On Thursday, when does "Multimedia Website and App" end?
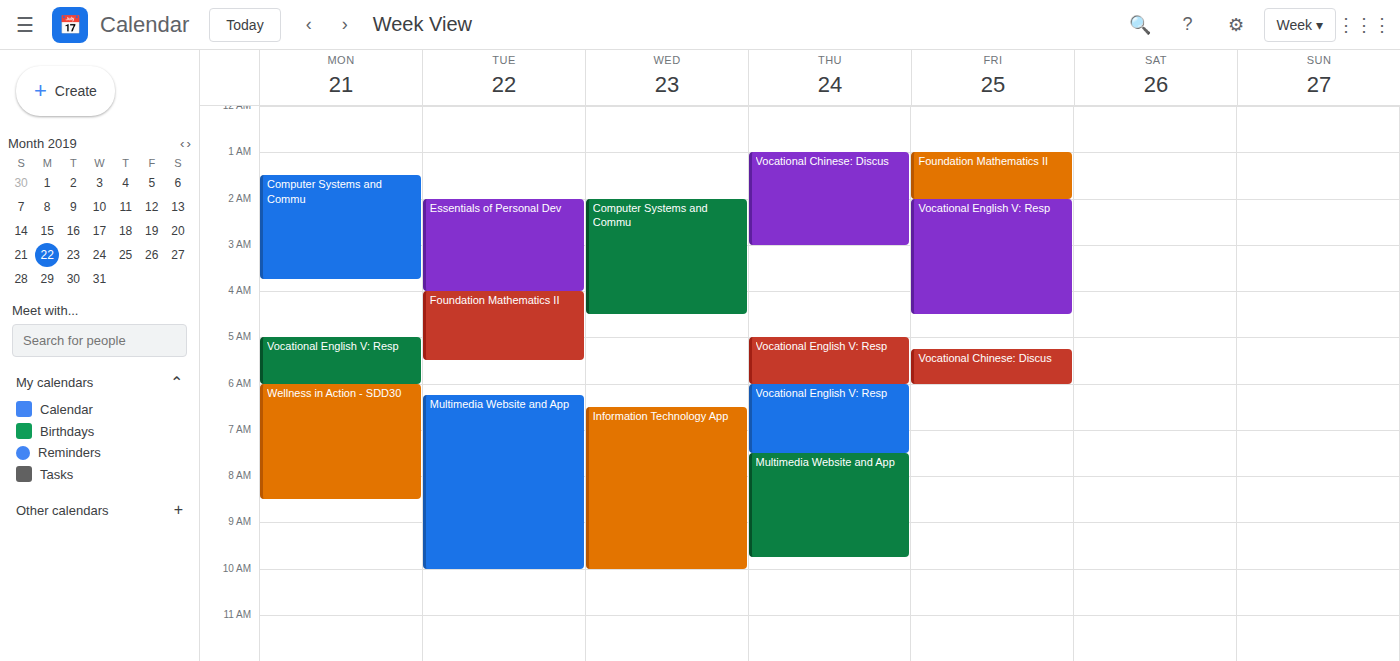
9:45 AM